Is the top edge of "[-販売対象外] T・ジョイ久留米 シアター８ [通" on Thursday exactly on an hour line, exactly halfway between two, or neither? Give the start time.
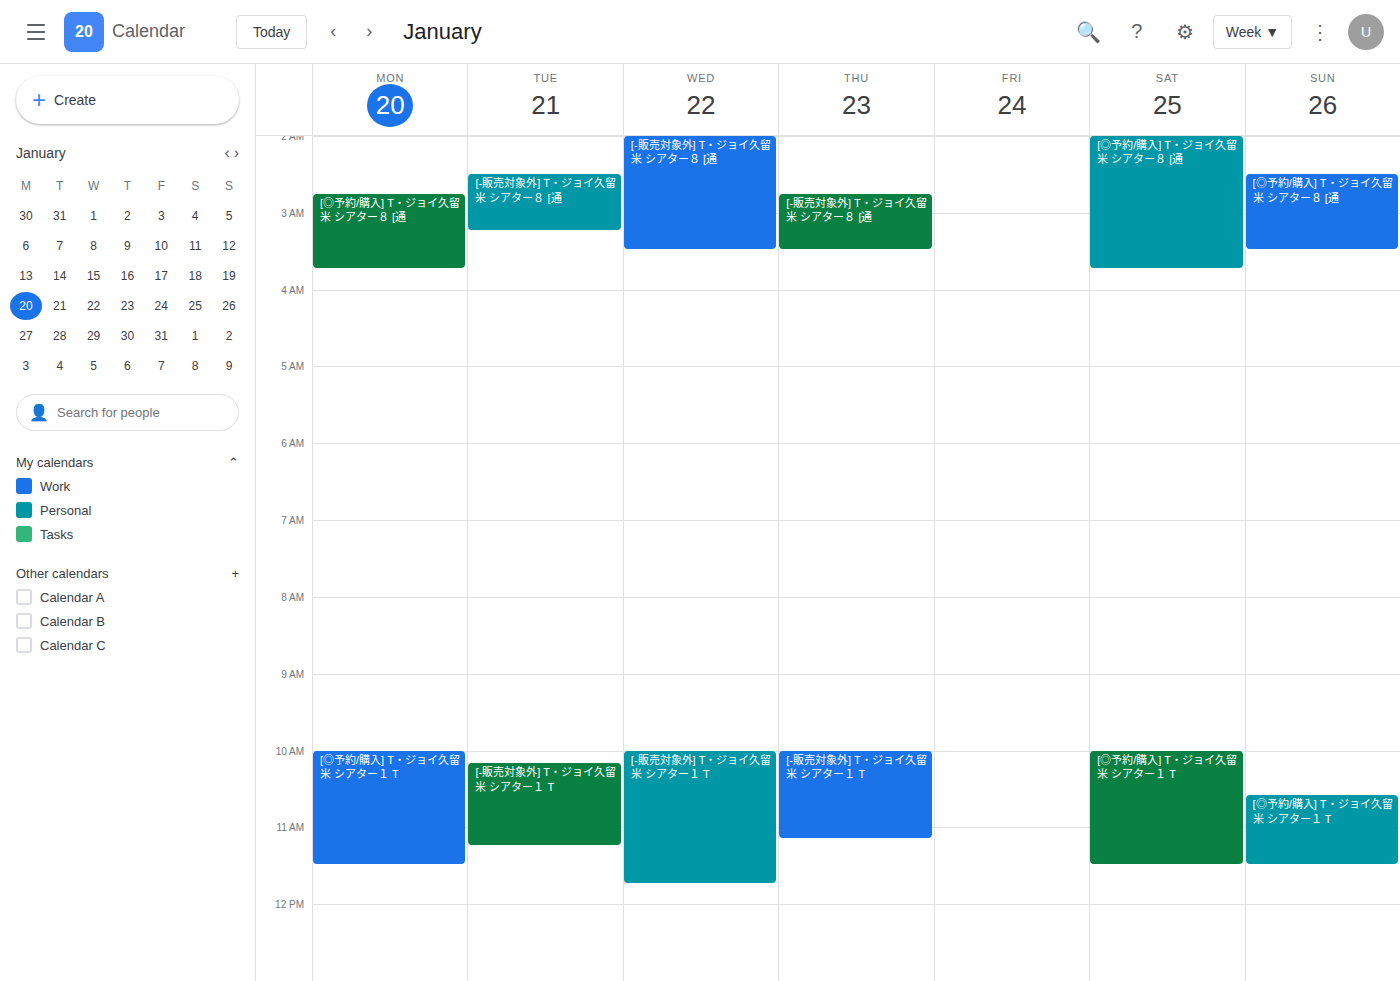
2:45 AM -- neither: three quarters of the way from the 2 AM line to the 3 AM line.